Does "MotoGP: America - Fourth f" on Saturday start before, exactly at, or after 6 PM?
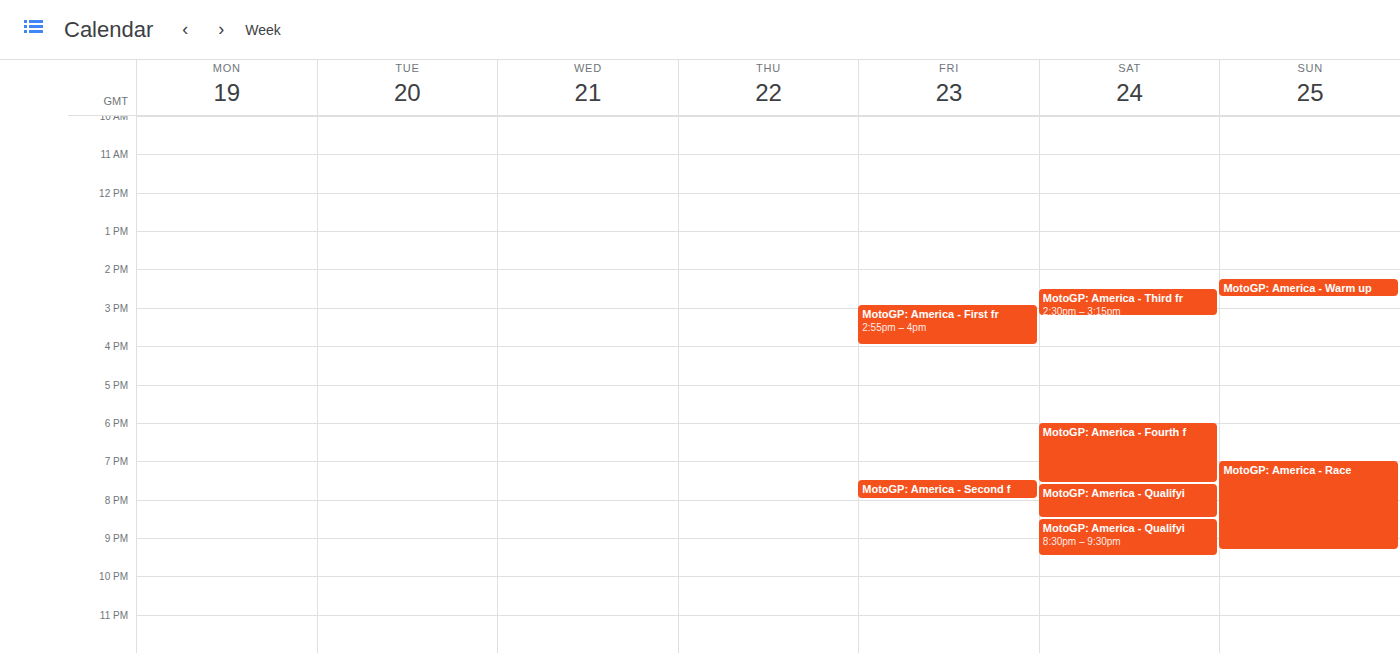
6:00 PM -- exactly at 6 PM, on the 6 PM line.